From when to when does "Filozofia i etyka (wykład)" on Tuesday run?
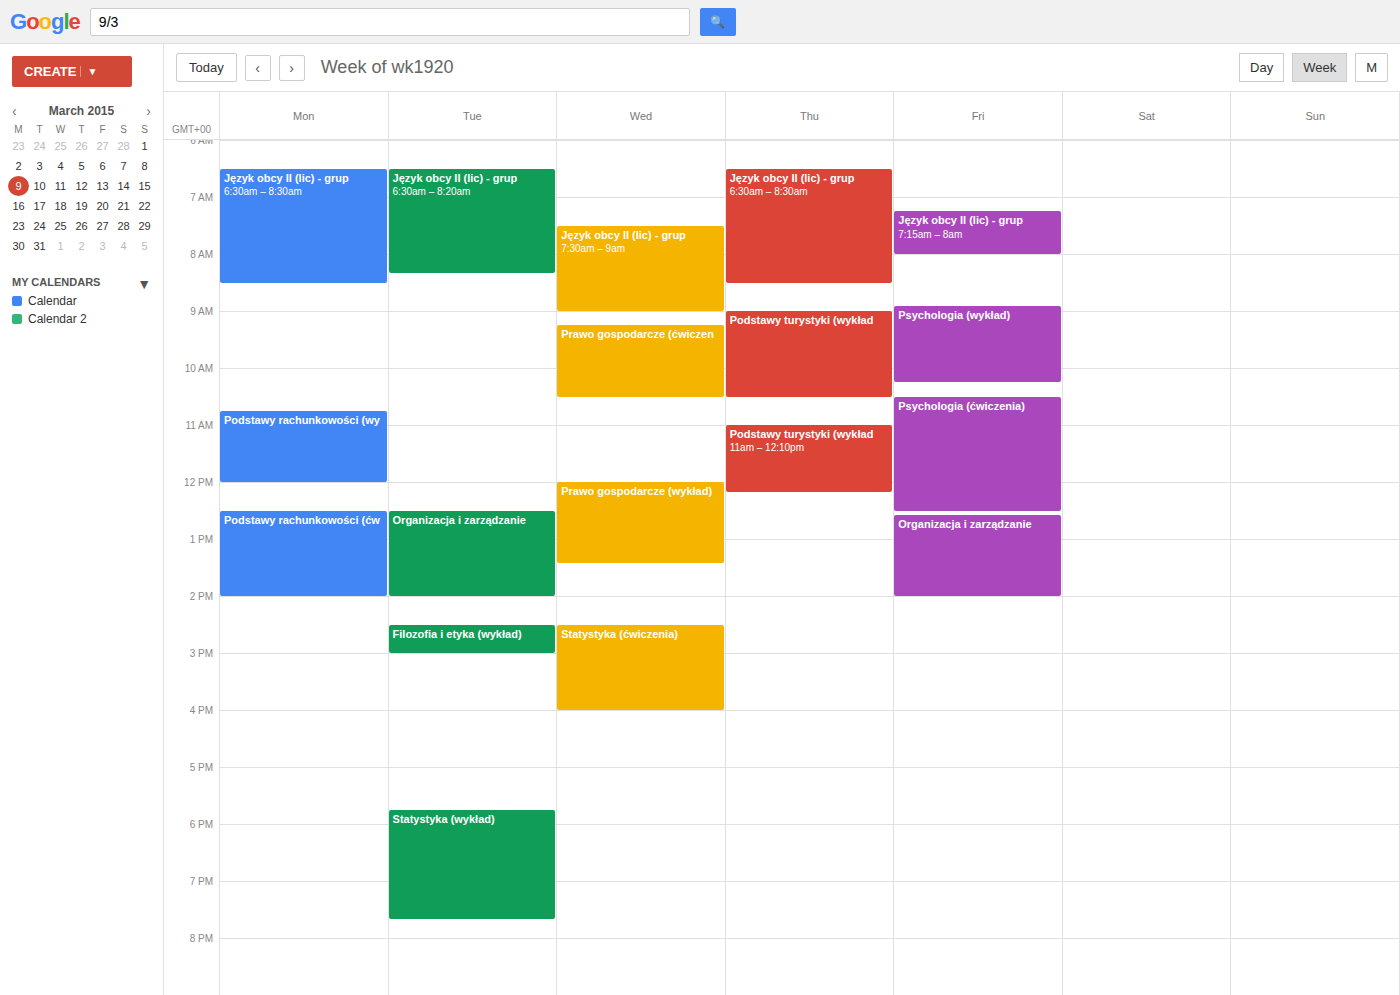
2:30 PM to 3:00 PM